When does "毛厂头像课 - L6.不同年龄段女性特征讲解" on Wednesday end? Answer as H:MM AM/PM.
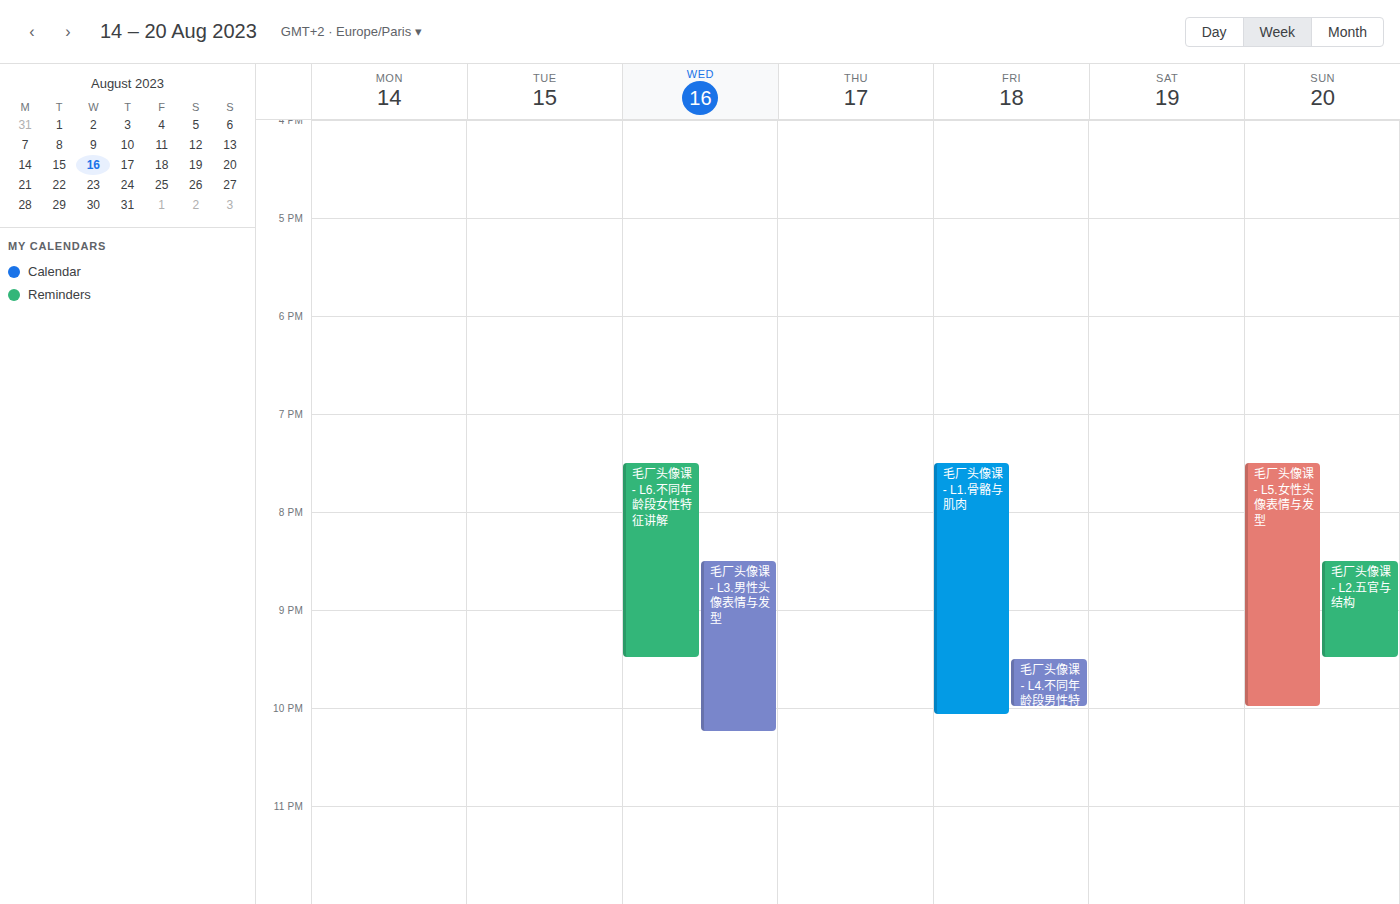
9:30 PM